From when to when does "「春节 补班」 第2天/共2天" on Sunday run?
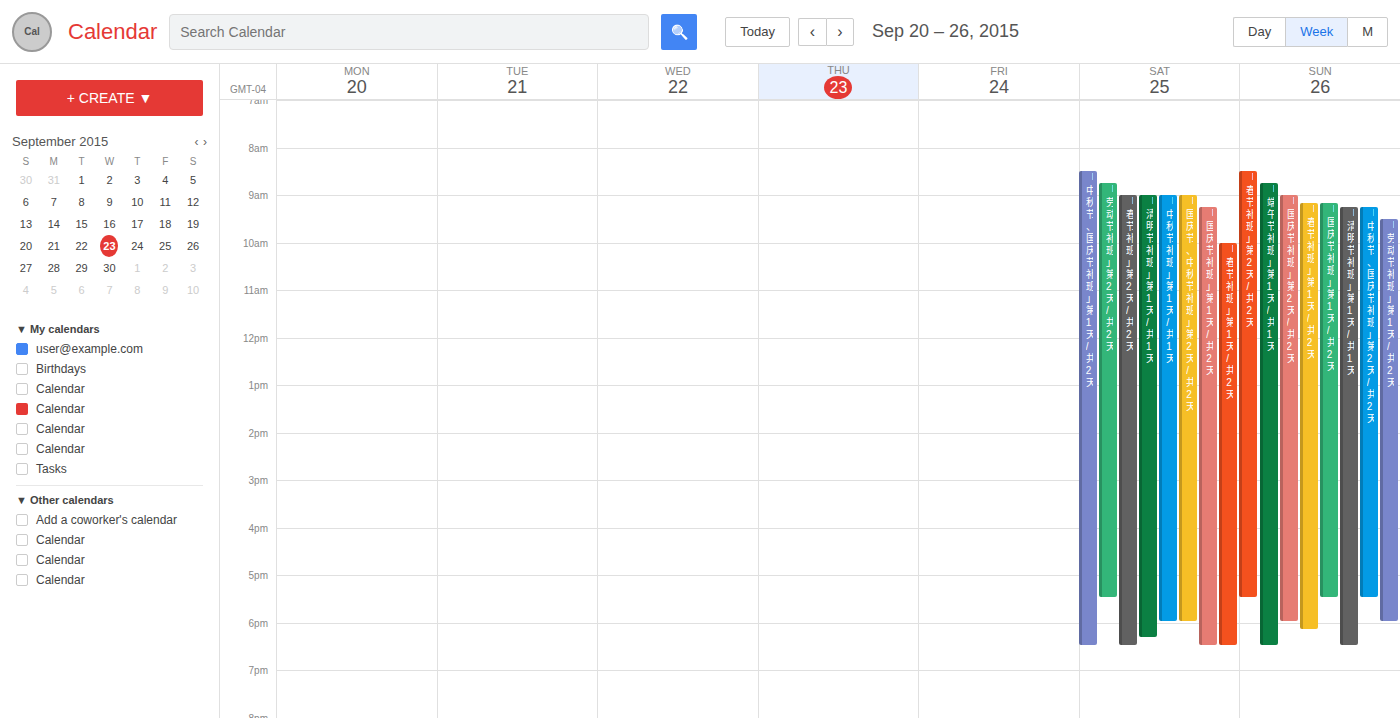
8:30 AM to 5:30 PM